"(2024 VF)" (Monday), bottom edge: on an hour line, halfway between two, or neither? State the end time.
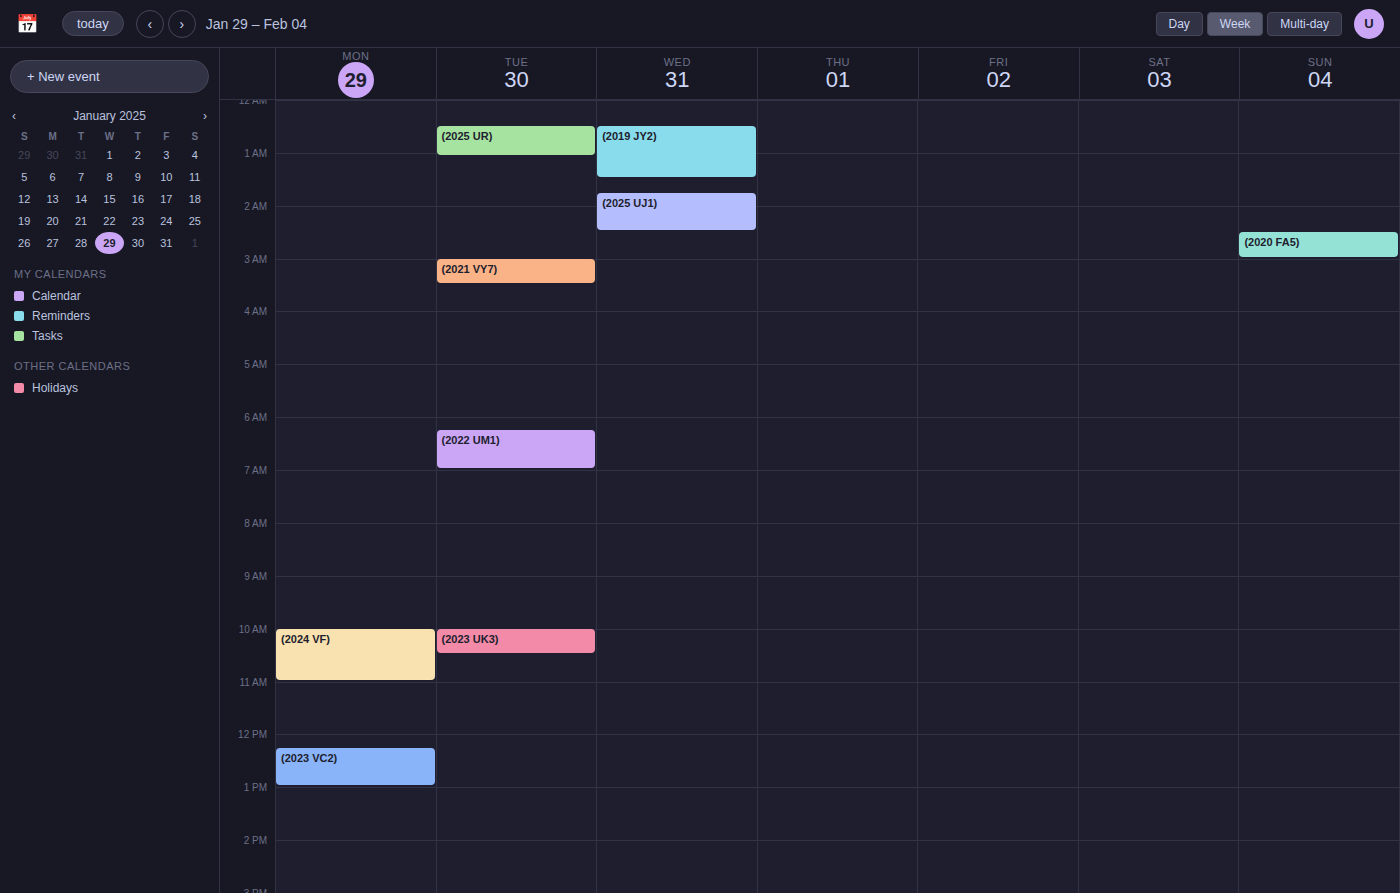
11:00 AM -- exactly on the 11 AM line.